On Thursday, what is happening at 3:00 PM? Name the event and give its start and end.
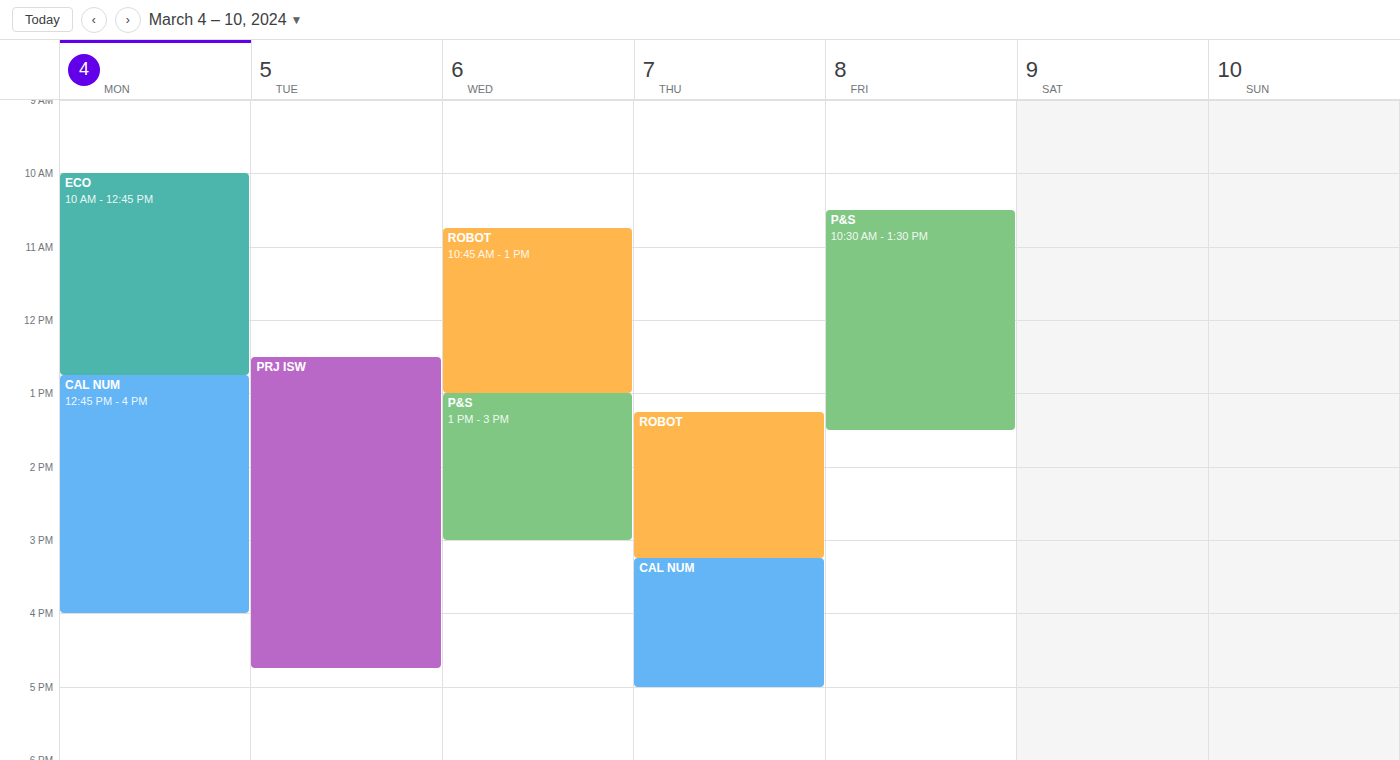
"ROBOT", 1:15 PM to 3:15 PM